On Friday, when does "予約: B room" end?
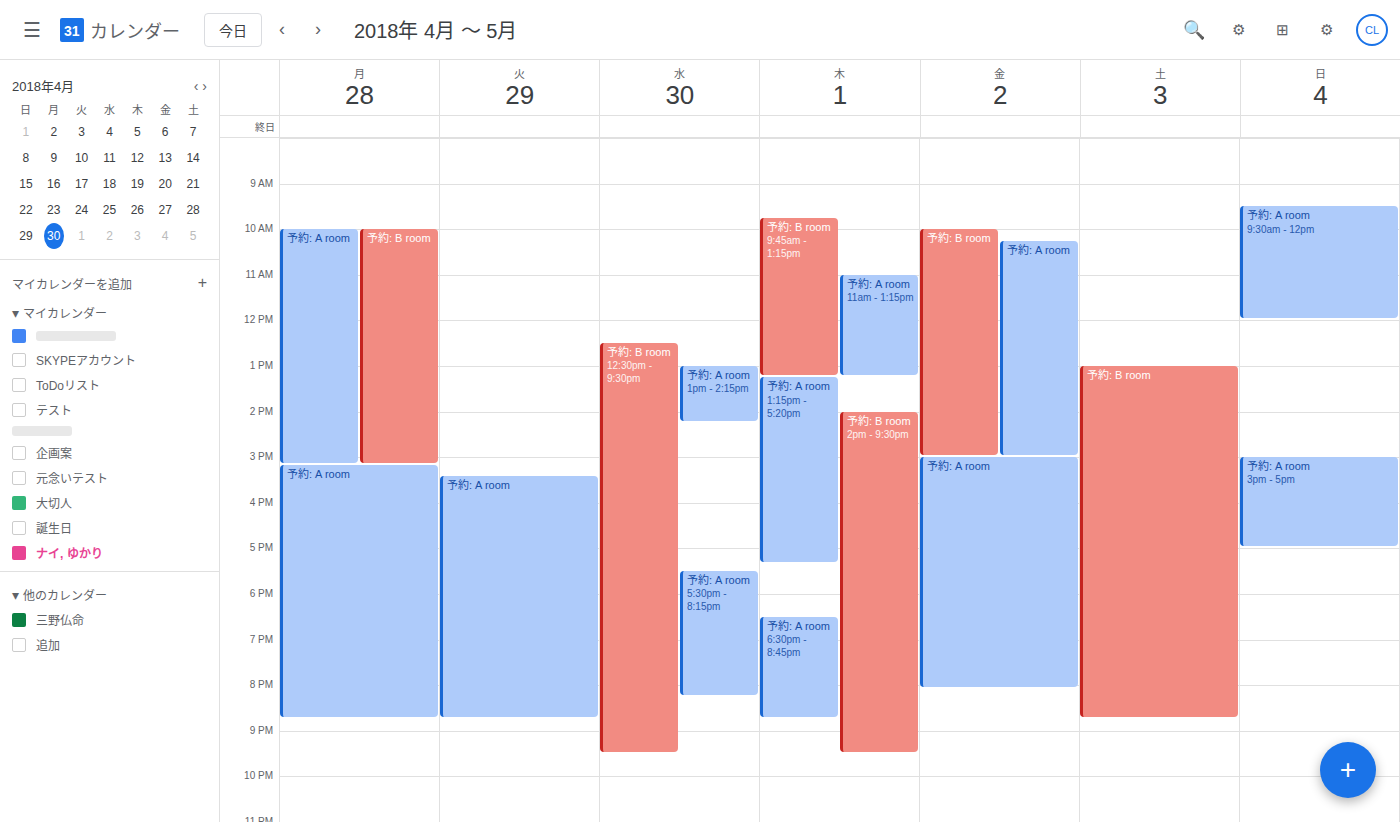
3:00 PM